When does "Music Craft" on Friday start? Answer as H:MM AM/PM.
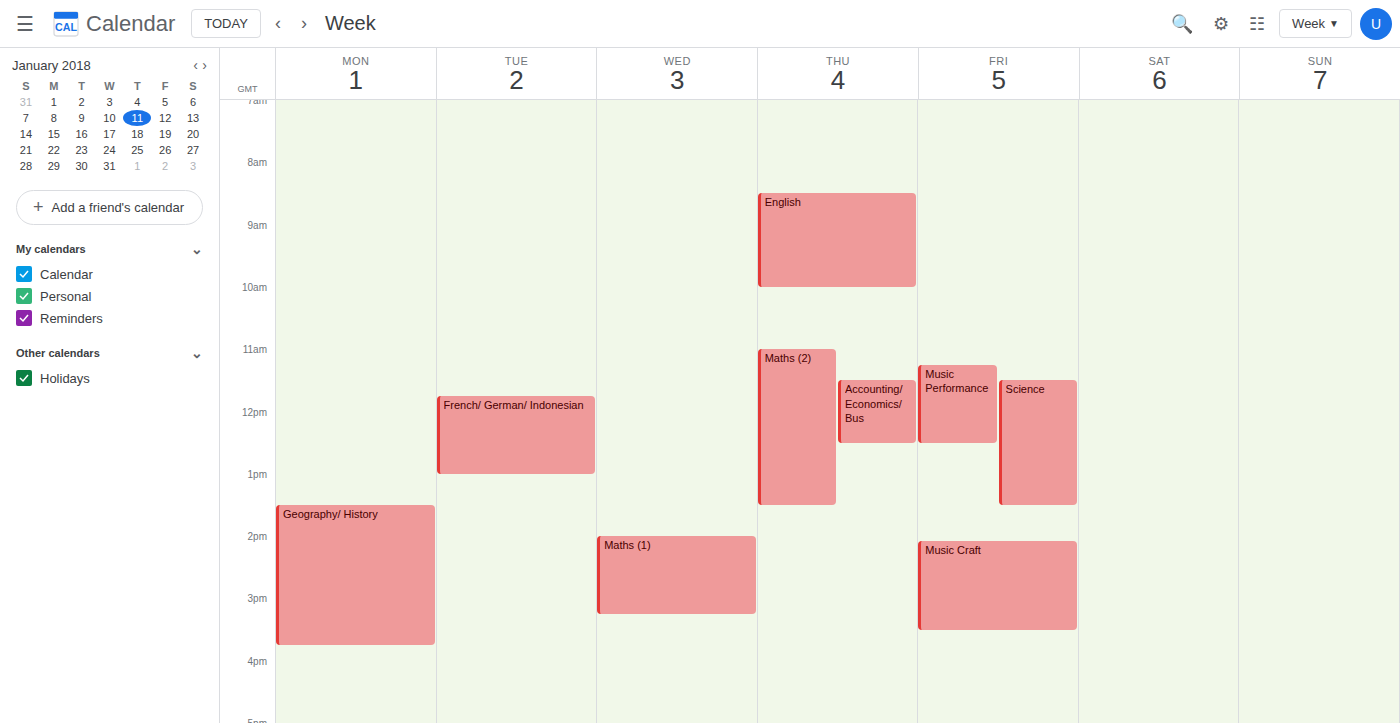
2:05 PM